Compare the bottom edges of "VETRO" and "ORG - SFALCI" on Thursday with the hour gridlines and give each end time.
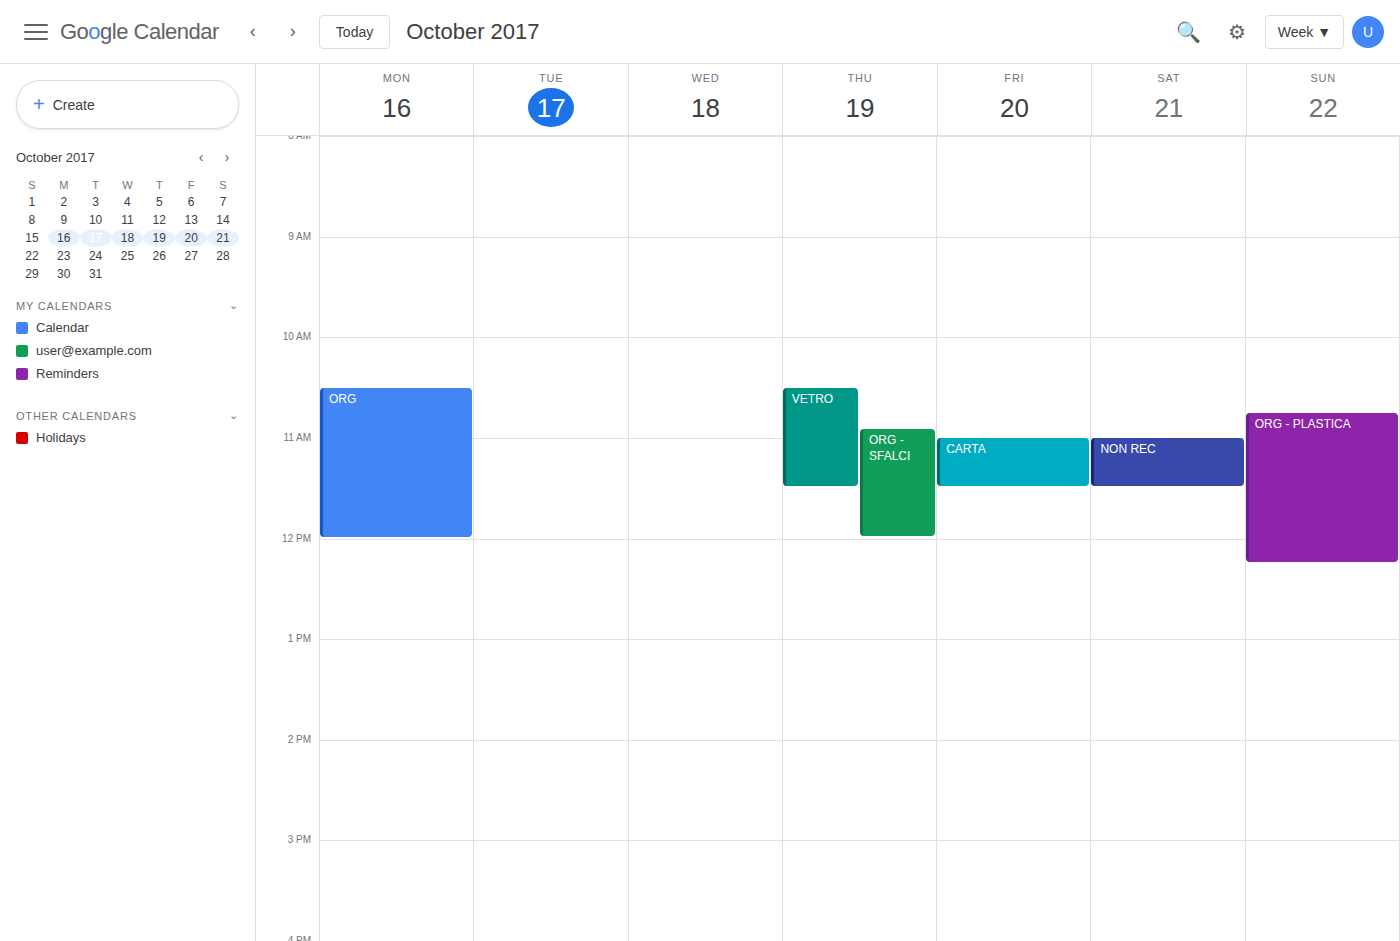
"VETRO": 11:30 AM, halfway between the 11 AM and 12 PM lines. "ORG - SFALCI": 12:00 PM, exactly on the 12 PM line.